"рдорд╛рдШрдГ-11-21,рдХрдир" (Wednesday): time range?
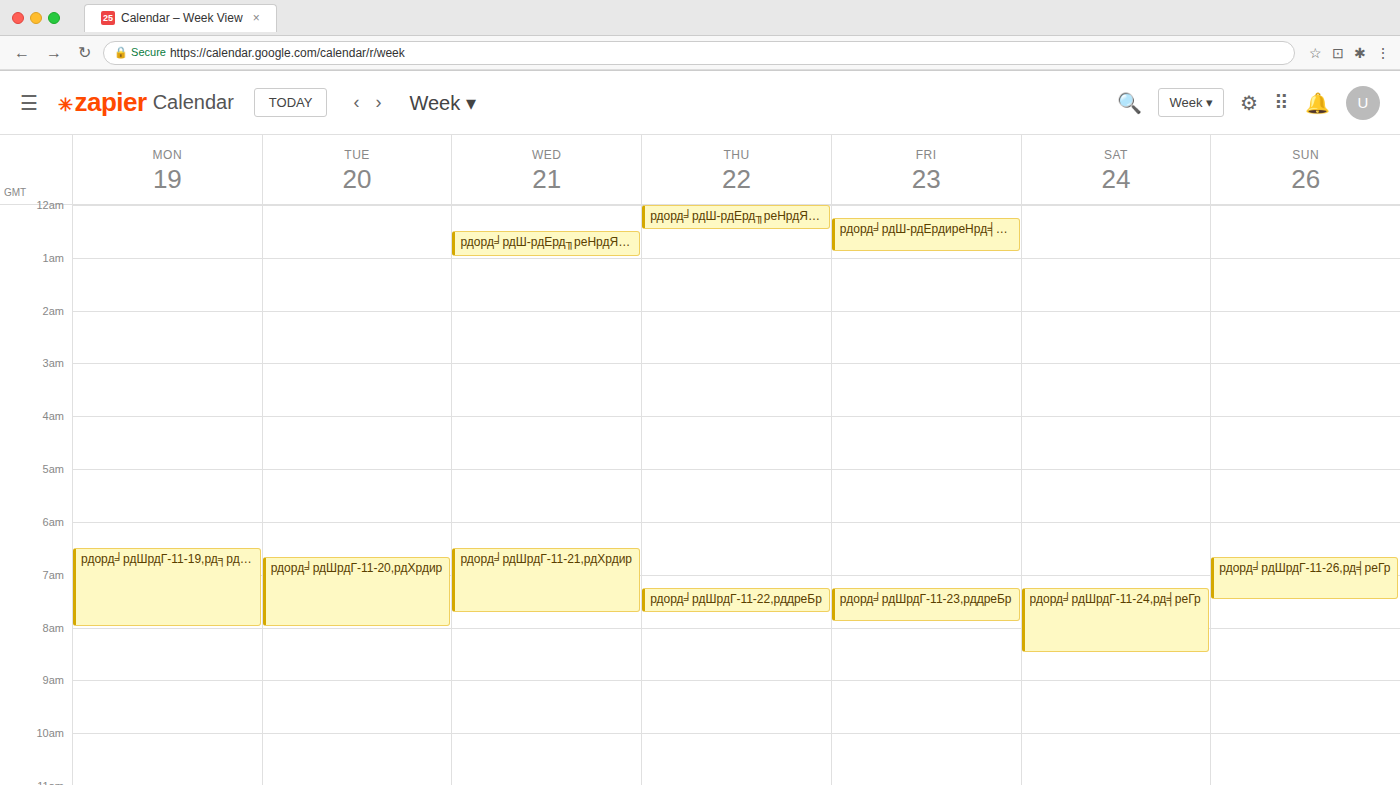
6:30 AM to 7:45 AM